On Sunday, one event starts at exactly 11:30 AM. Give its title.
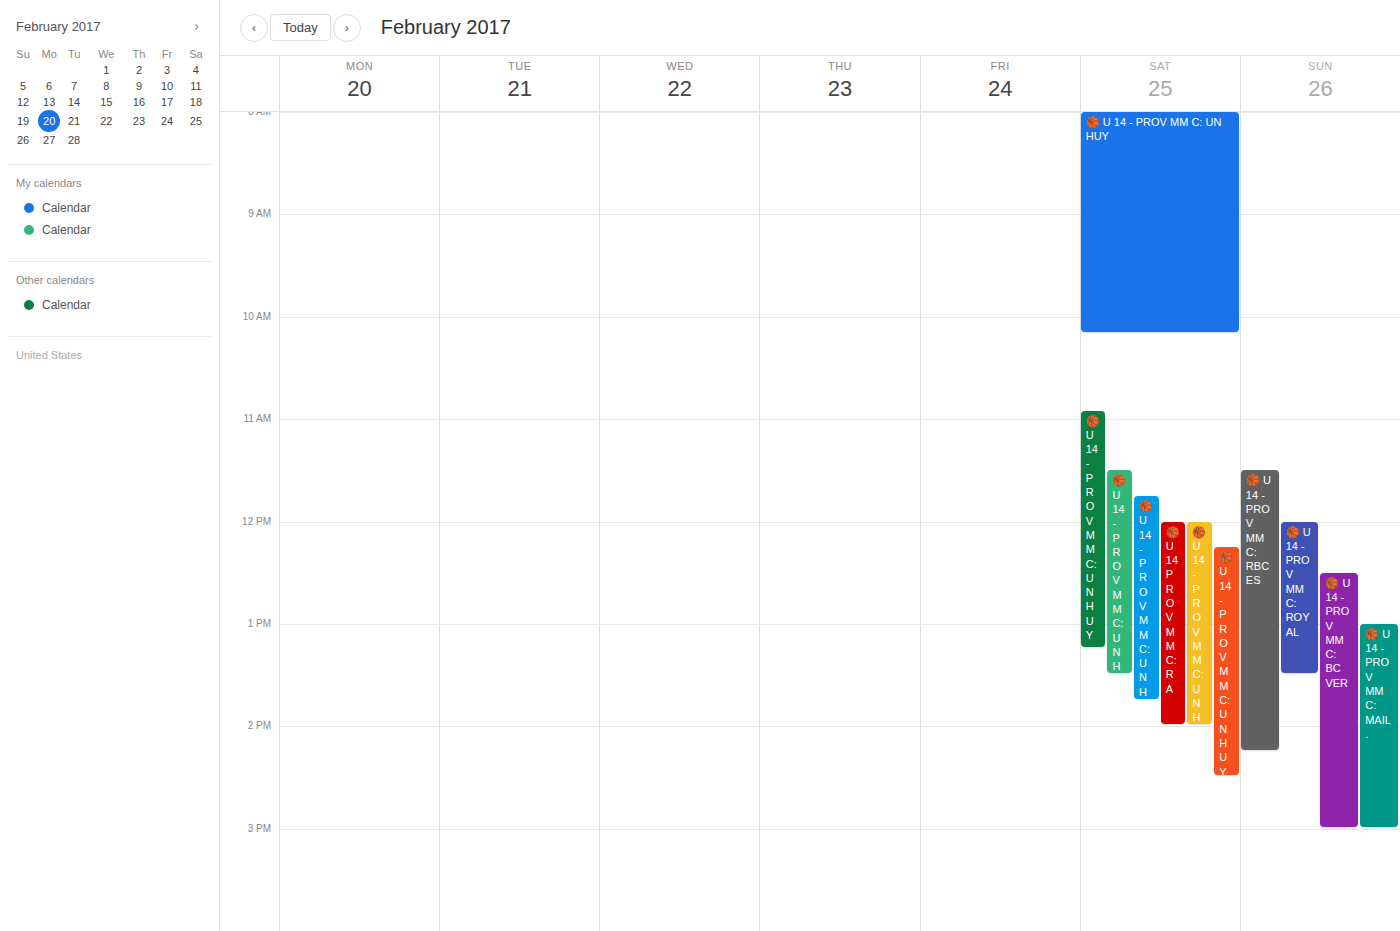
"🏀 U 14 - PROV MM C: RBC ES"